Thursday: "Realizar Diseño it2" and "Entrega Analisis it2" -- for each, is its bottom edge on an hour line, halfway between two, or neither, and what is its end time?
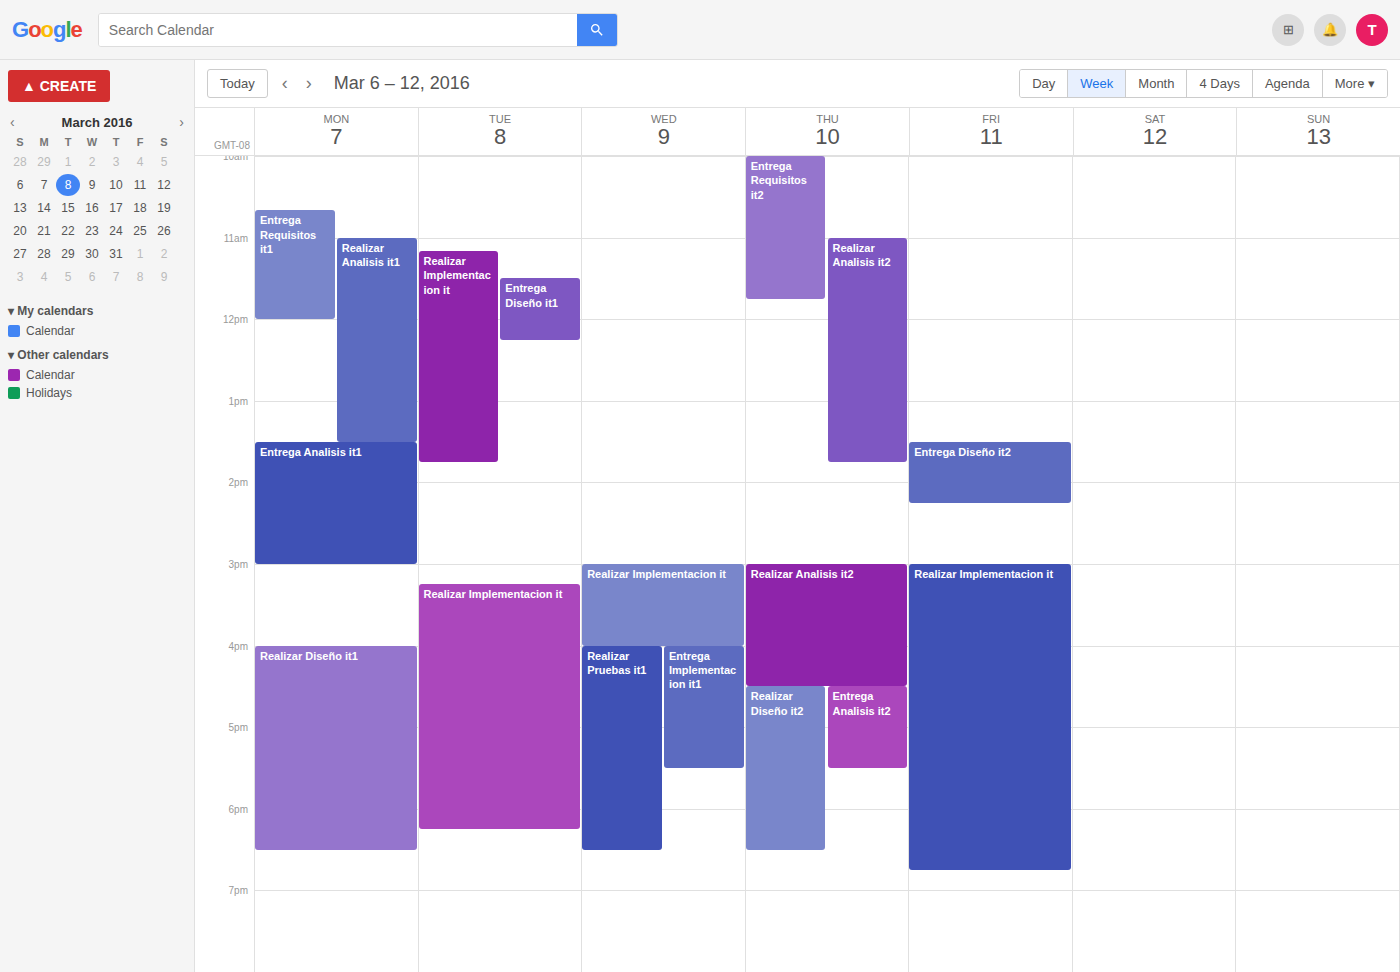
"Realizar Diseño it2": 6:30 PM, halfway between the 6 PM and 7 PM lines. "Entrega Analisis it2": 5:30 PM, halfway between the 5 PM and 6 PM lines.